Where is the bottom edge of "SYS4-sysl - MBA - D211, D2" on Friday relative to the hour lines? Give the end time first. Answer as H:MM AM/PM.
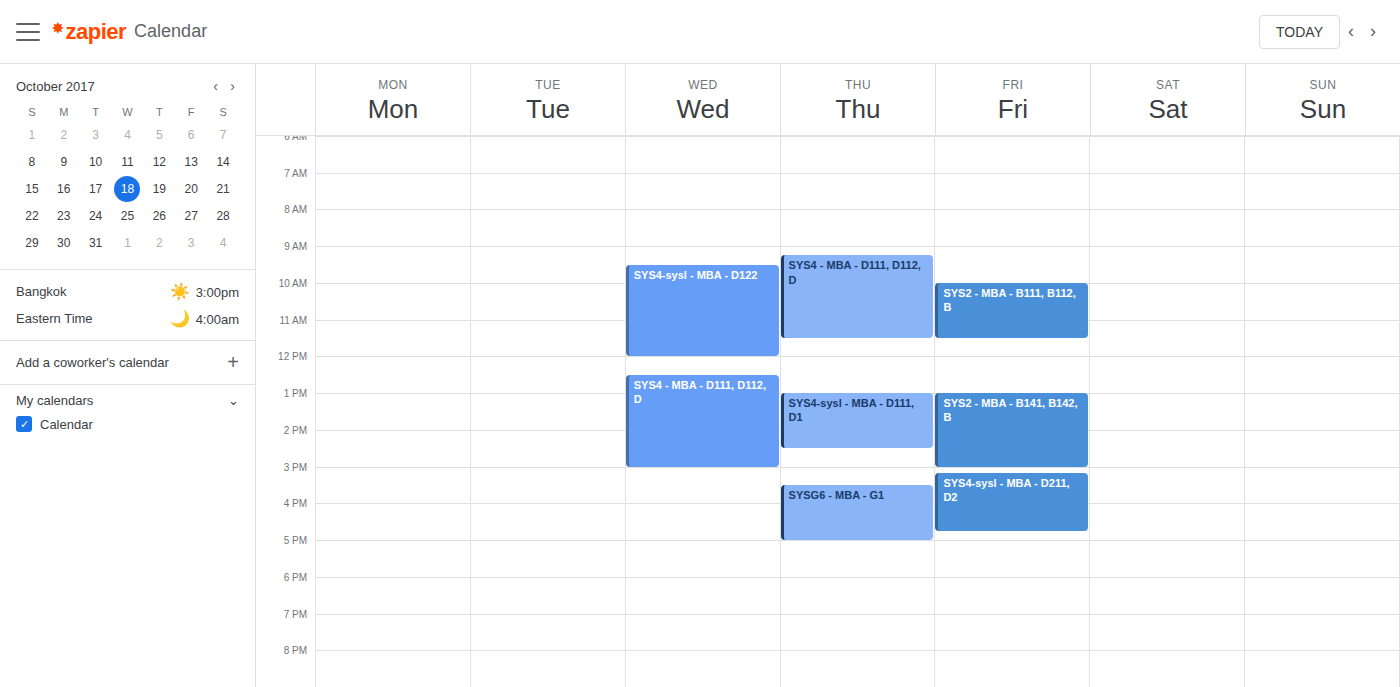
4:45 PM -- neither: three quarters of the way from the 4 PM line to the 5 PM line.